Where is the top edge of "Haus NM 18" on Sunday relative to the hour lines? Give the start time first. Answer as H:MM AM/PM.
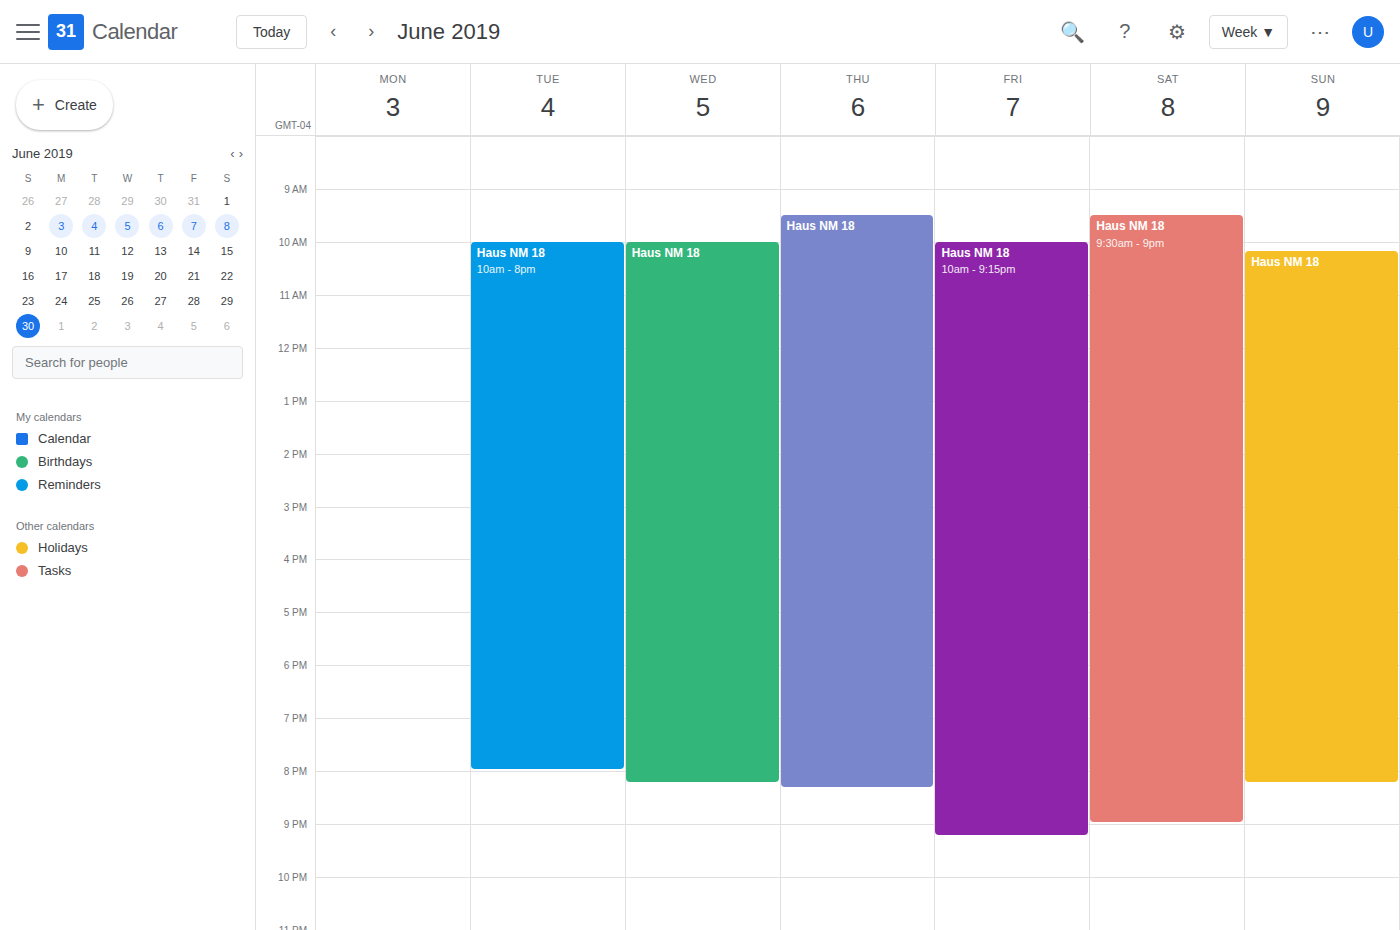
10:10 AM -- neither: 10 minutes below the 10 AM line and 50 minutes above the 11 AM line.